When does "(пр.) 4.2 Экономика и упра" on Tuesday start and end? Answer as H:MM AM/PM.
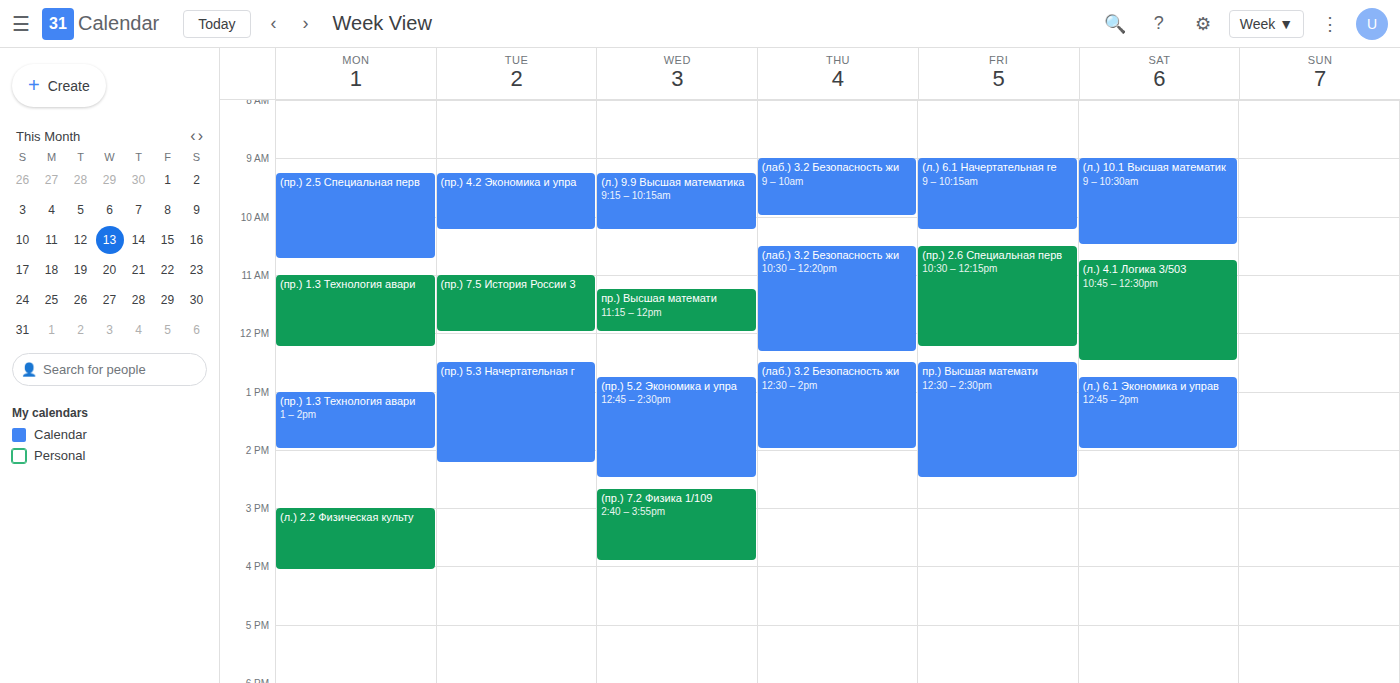
9:15 AM to 10:15 AM